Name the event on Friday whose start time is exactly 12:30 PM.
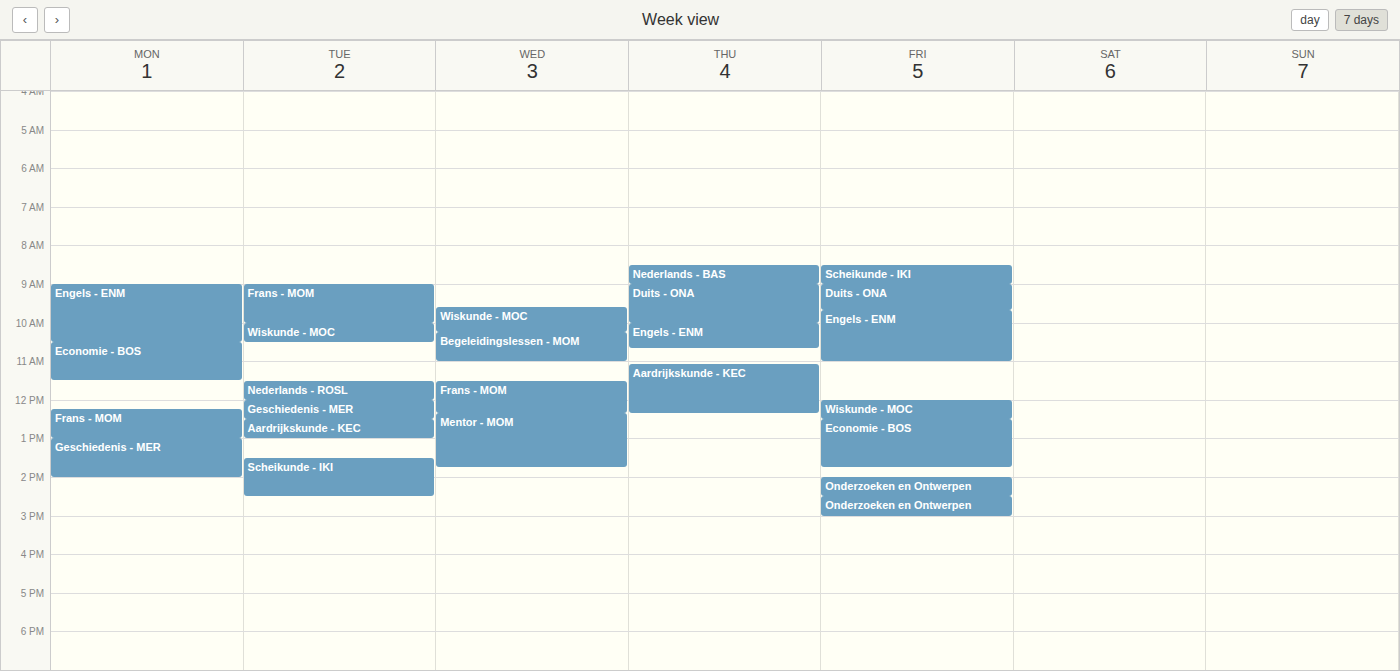
"Economie - BOS"